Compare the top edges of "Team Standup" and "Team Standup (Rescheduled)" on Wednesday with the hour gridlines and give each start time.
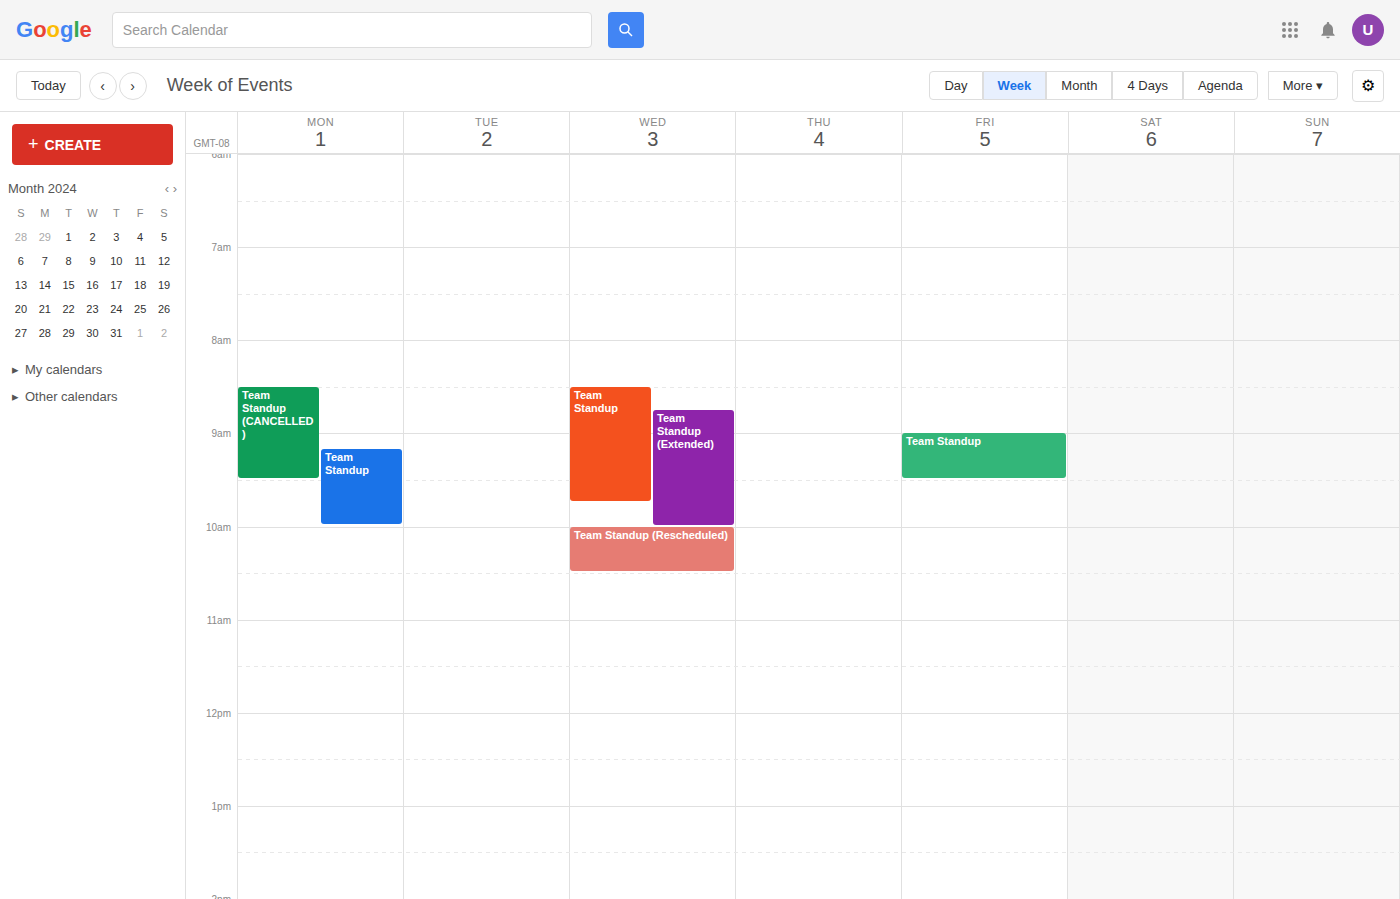
"Team Standup": 8:30 AM, halfway between the 8 AM and 9 AM lines. "Team Standup (Rescheduled)": 10:00 AM, exactly on the 10 AM line.